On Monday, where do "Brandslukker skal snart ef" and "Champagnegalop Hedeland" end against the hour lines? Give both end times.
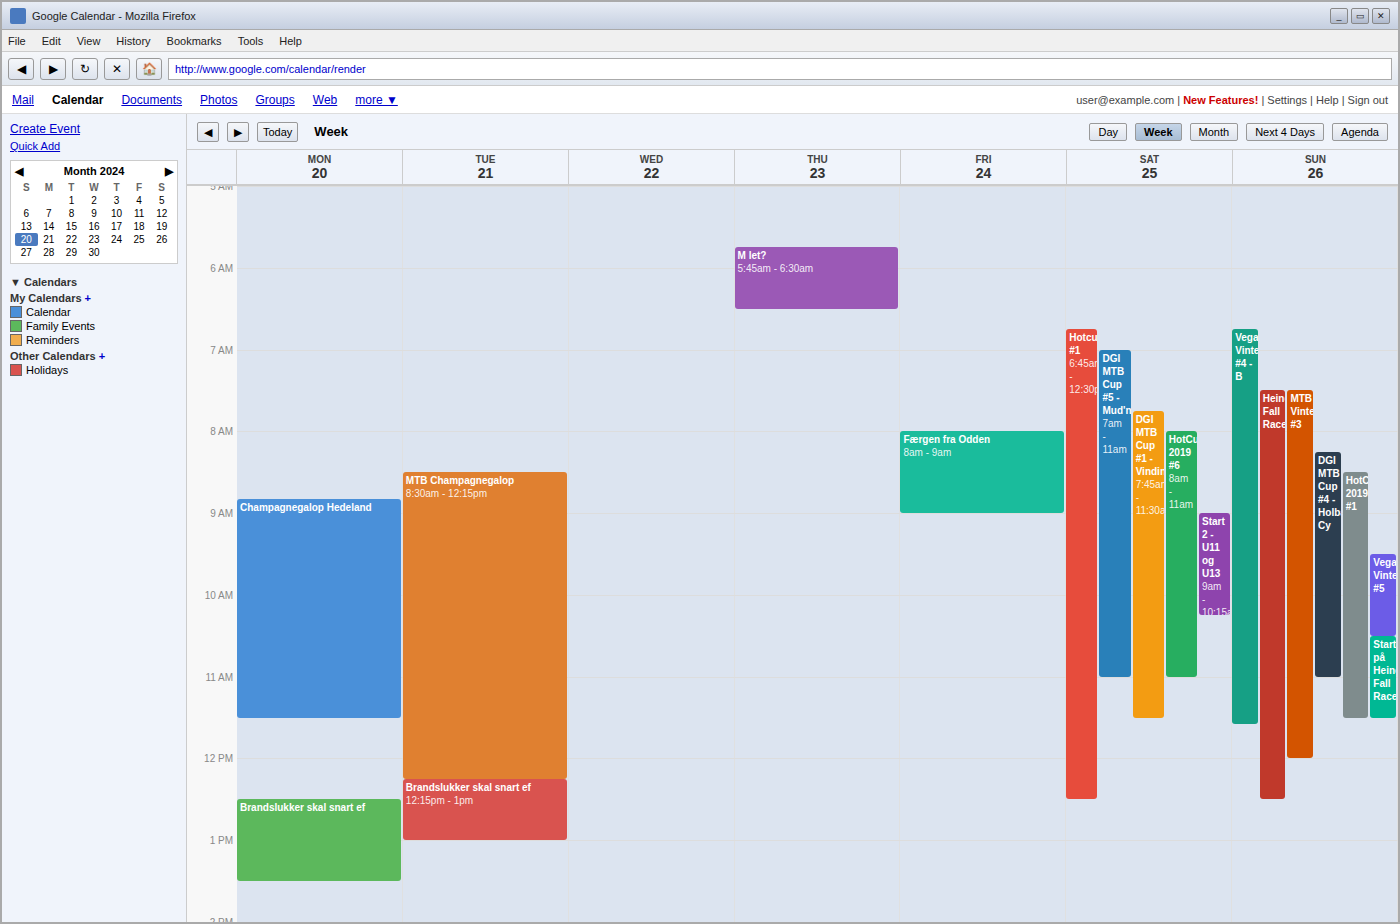
"Brandslukker skal snart ef": 1:30 PM, halfway between the 1 PM and 2 PM lines. "Champagnegalop Hedeland": 11:30 AM, halfway between the 11 AM and 12 PM lines.